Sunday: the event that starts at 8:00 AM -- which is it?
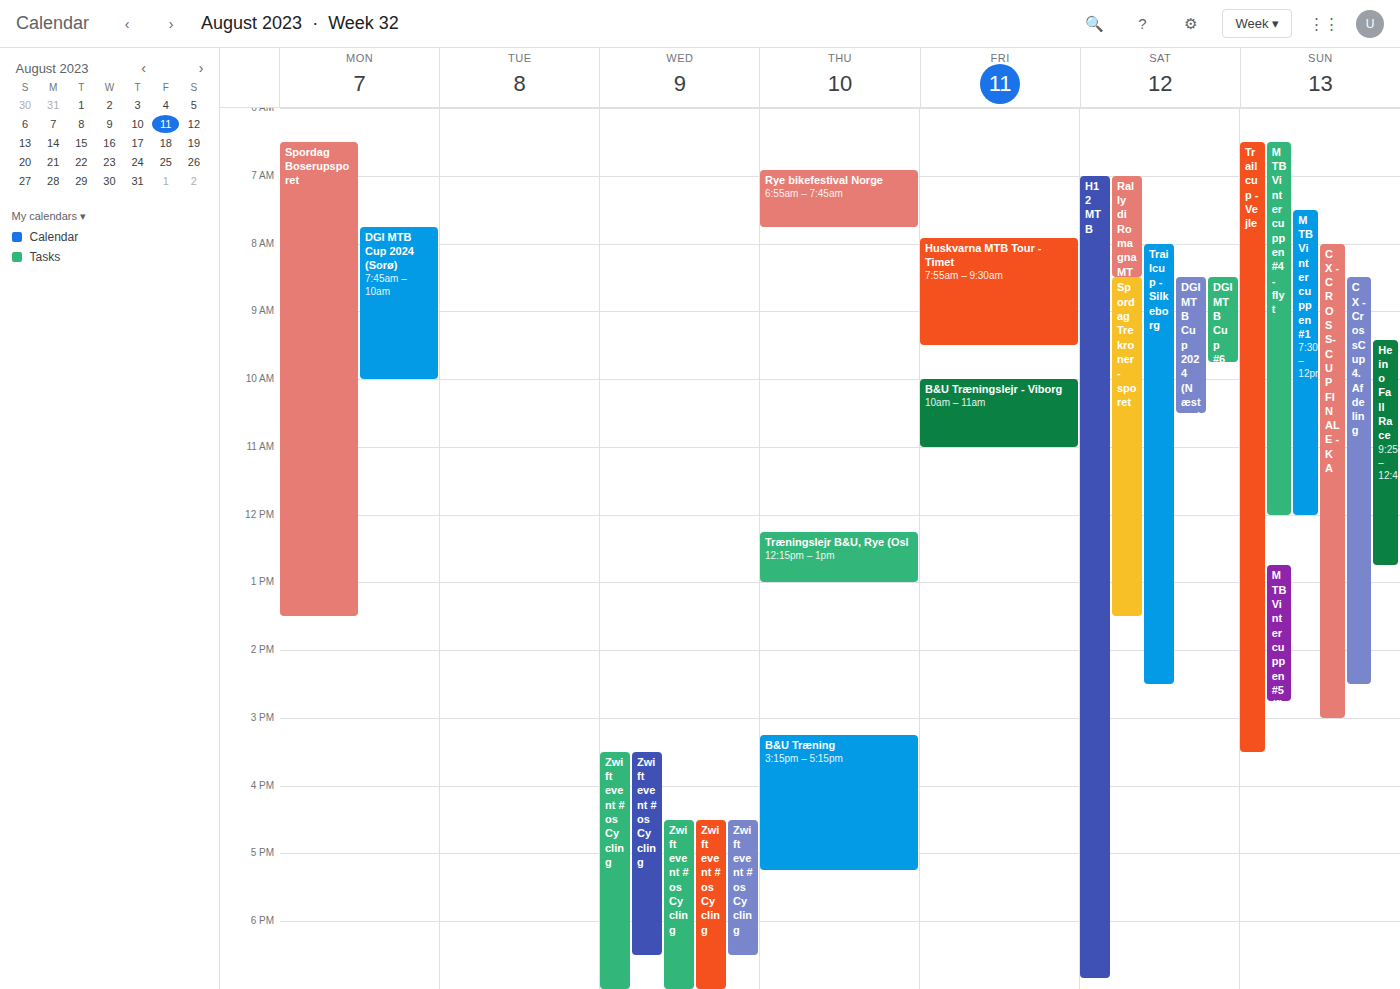
"CX - CROSS-CUP FINALE - KA"